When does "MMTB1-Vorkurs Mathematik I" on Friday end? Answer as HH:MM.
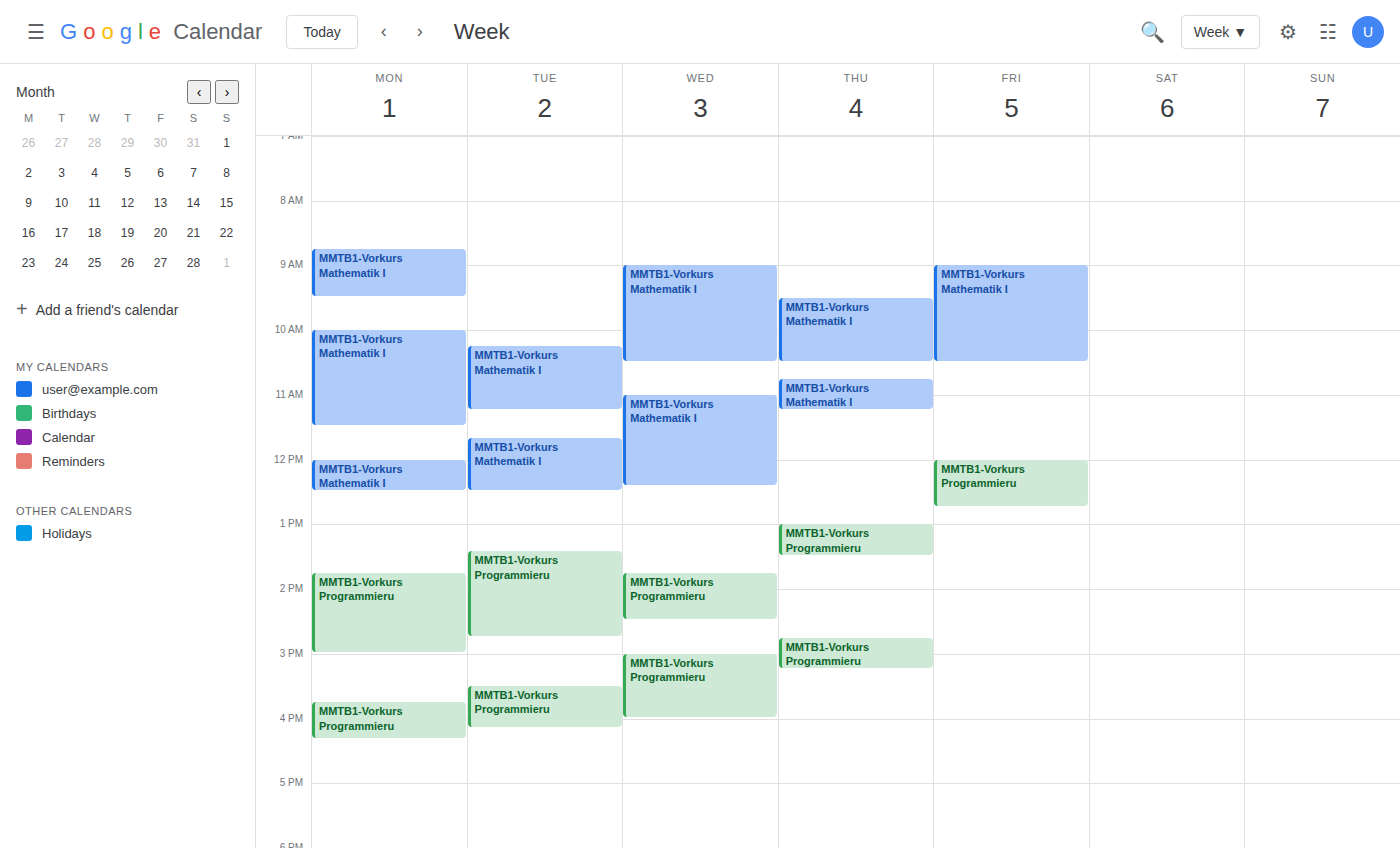
10:30